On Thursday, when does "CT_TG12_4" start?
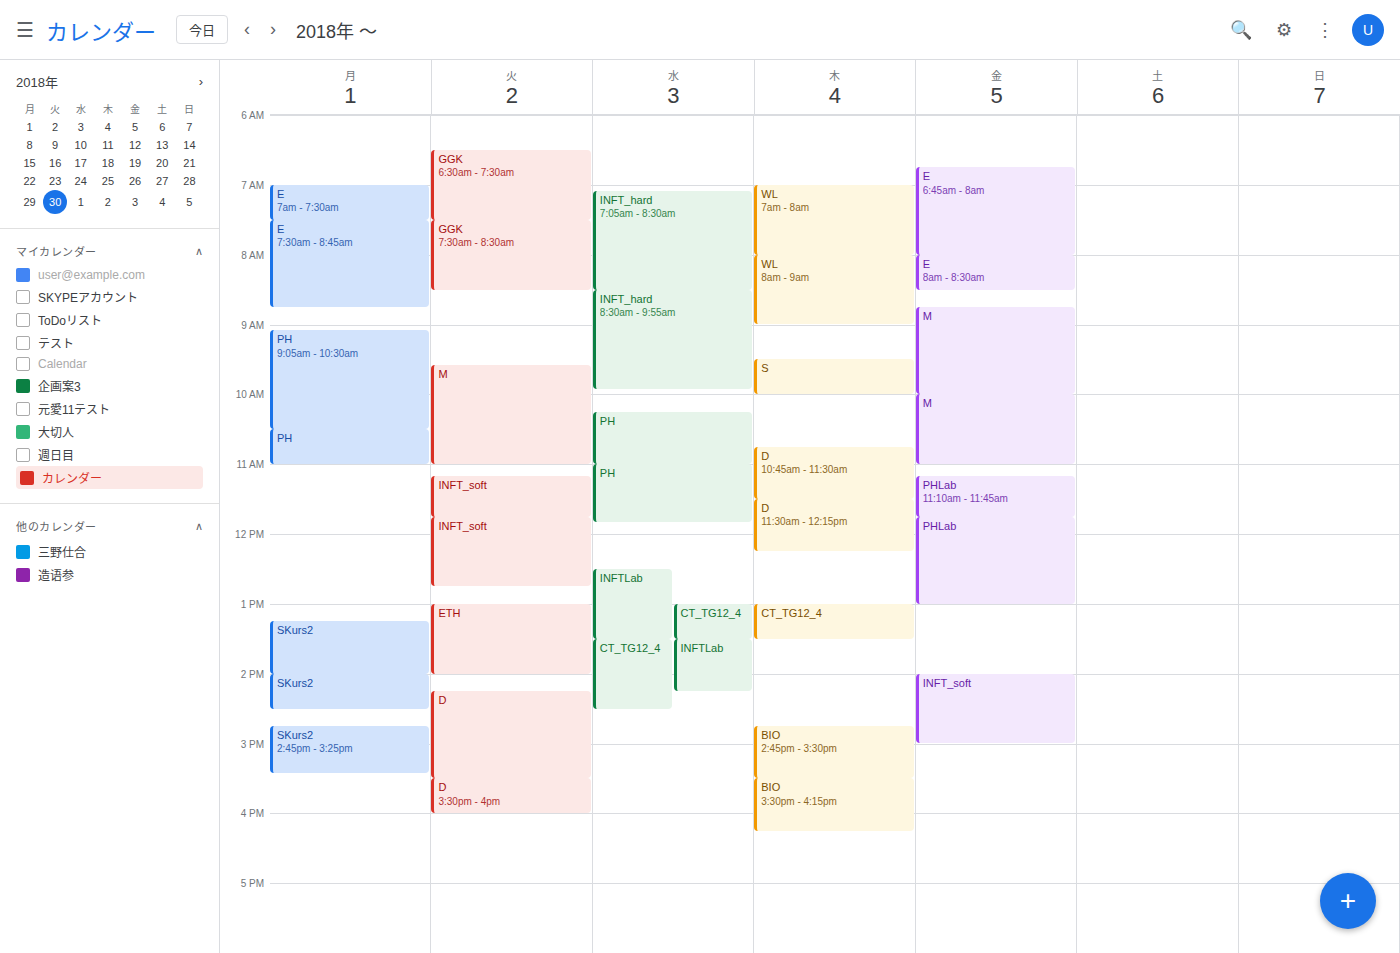
1:00 PM